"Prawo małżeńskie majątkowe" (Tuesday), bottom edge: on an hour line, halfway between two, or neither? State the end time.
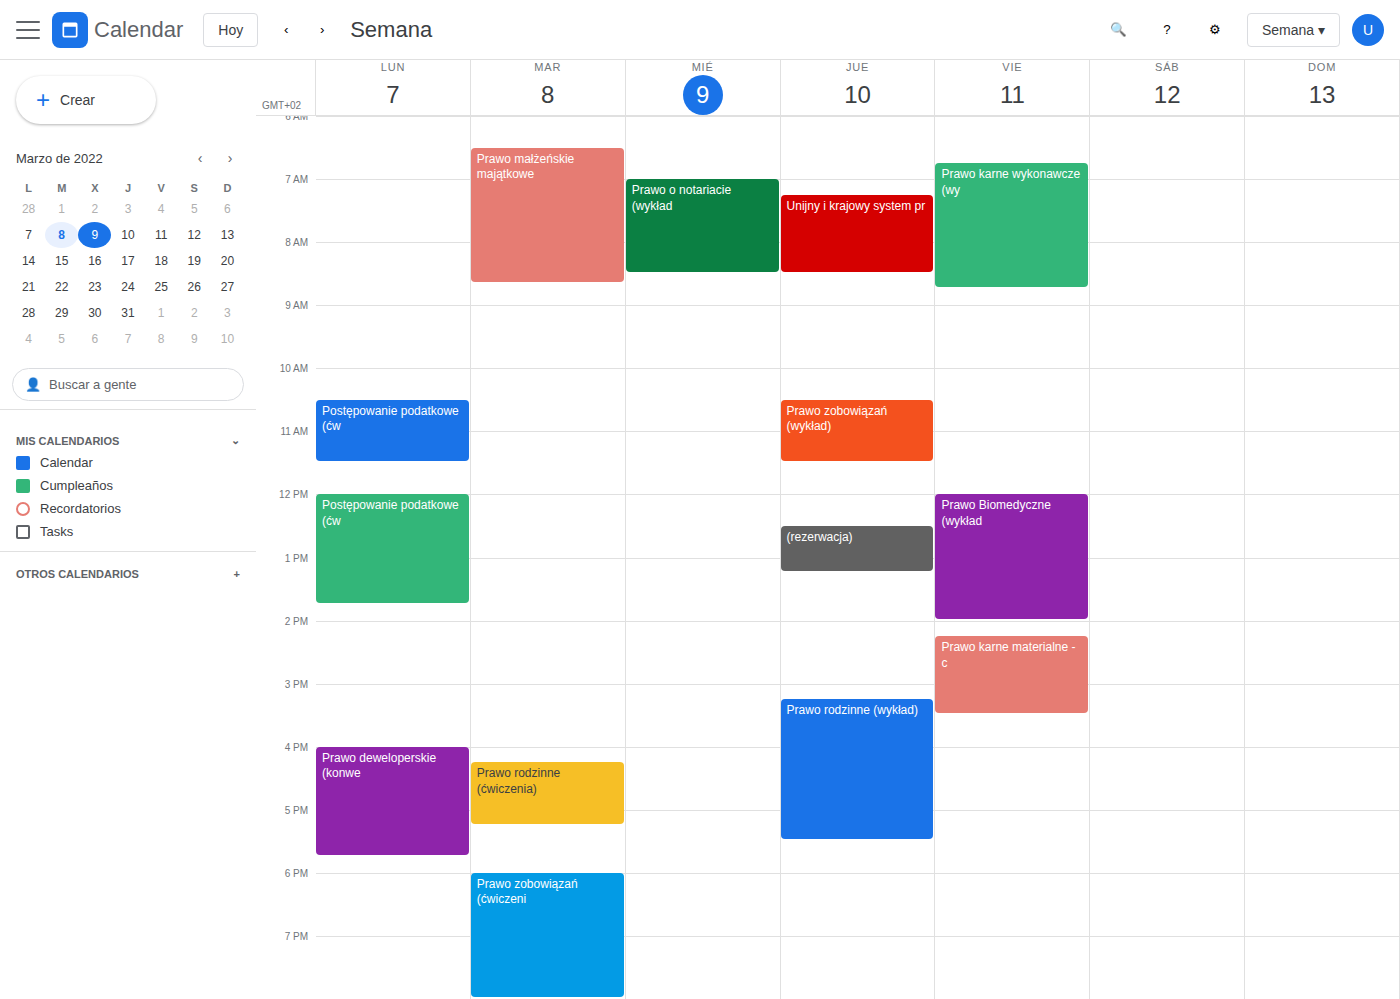
8:40 AM -- neither: 40 minutes below the 8 AM line and 20 minutes above the 9 AM line.